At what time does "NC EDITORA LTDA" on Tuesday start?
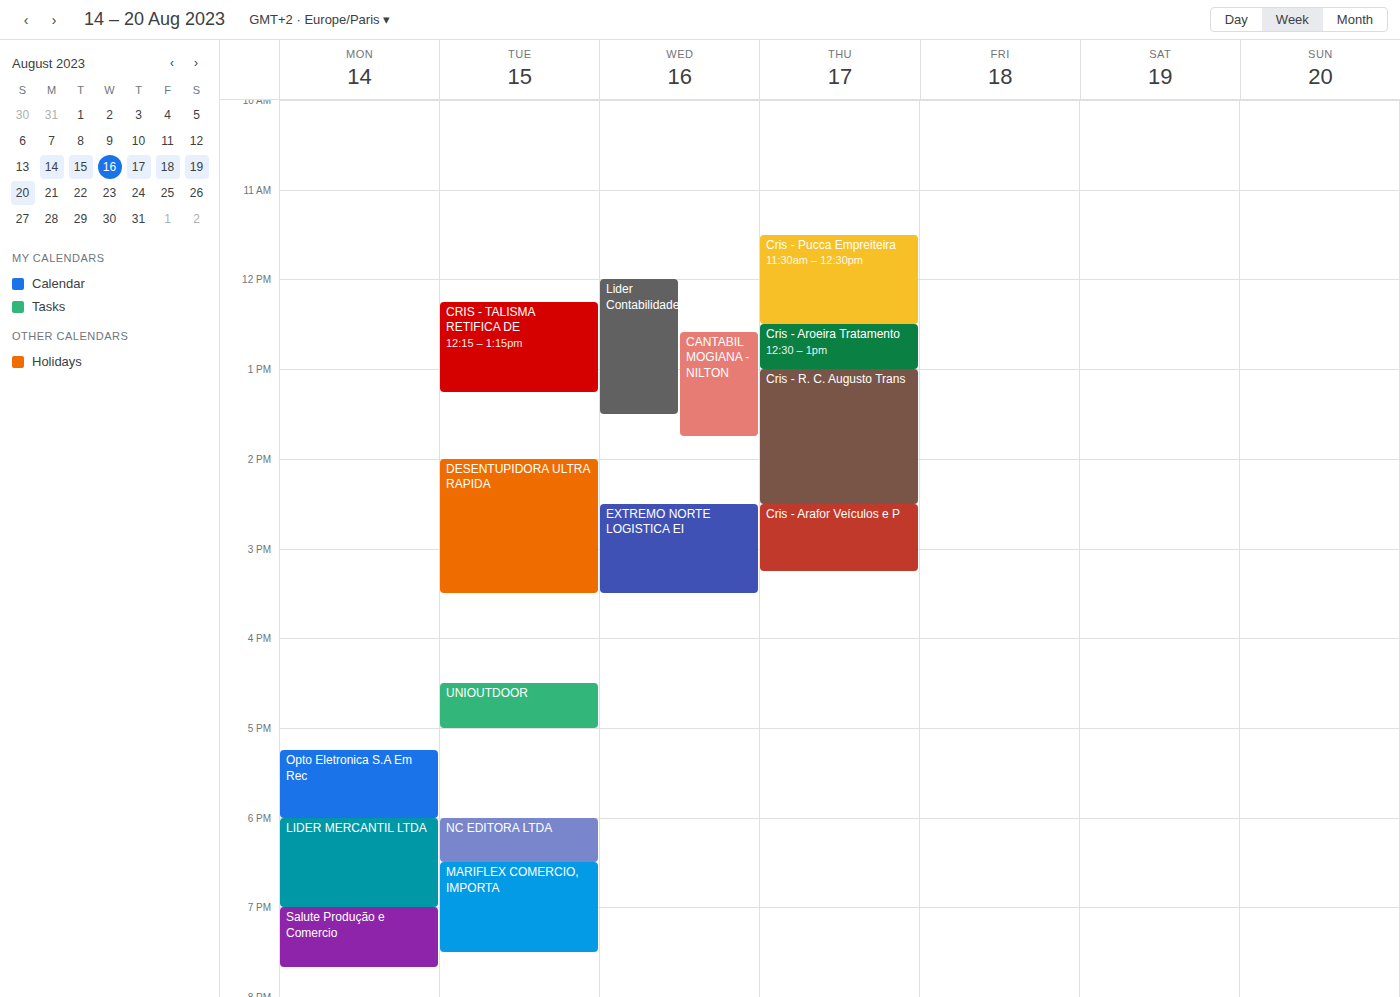
6:00 PM